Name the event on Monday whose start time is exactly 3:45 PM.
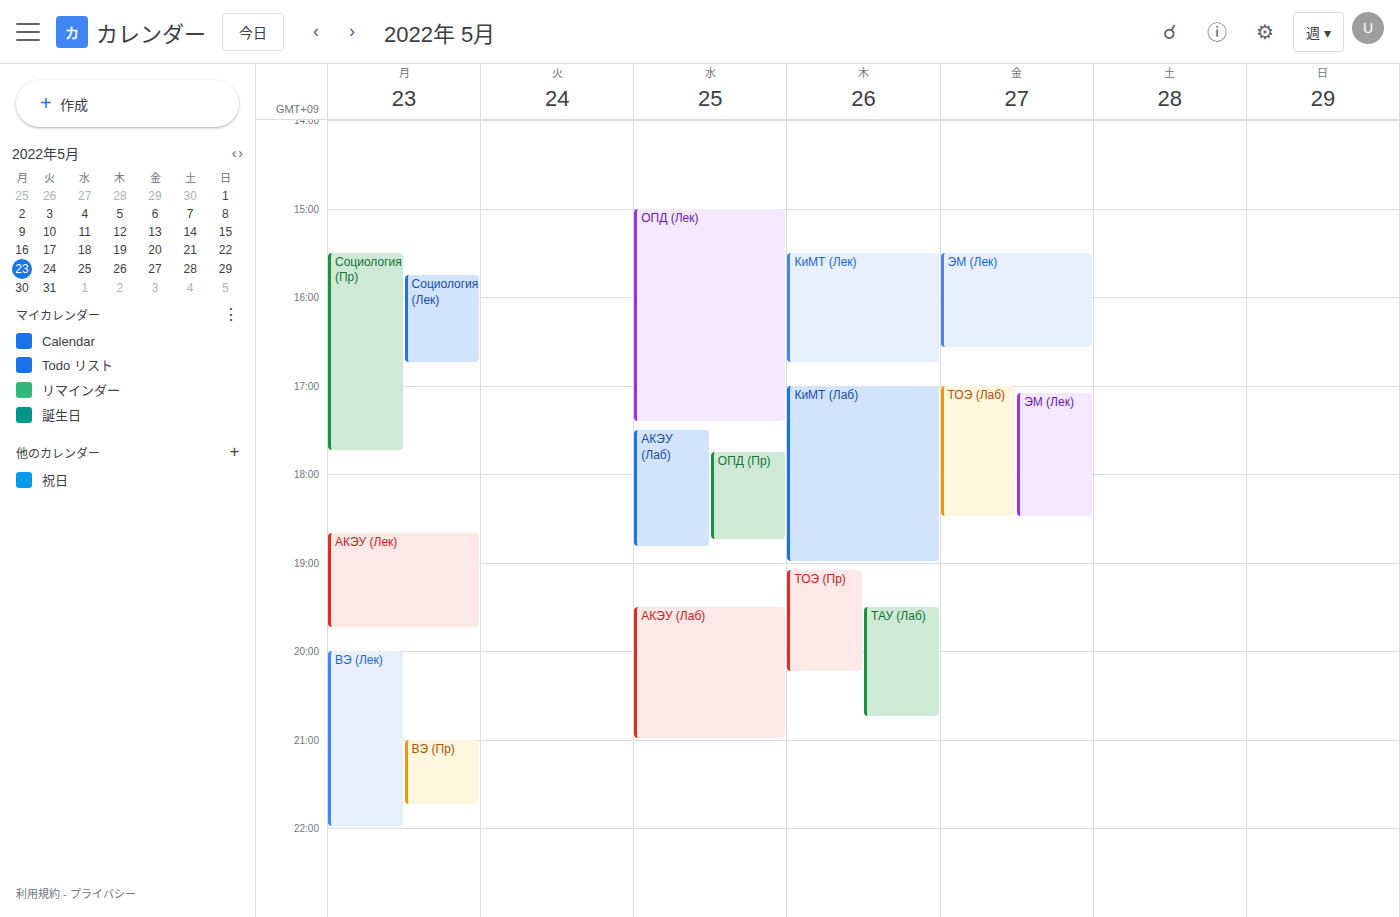
"Социология (Лек)"